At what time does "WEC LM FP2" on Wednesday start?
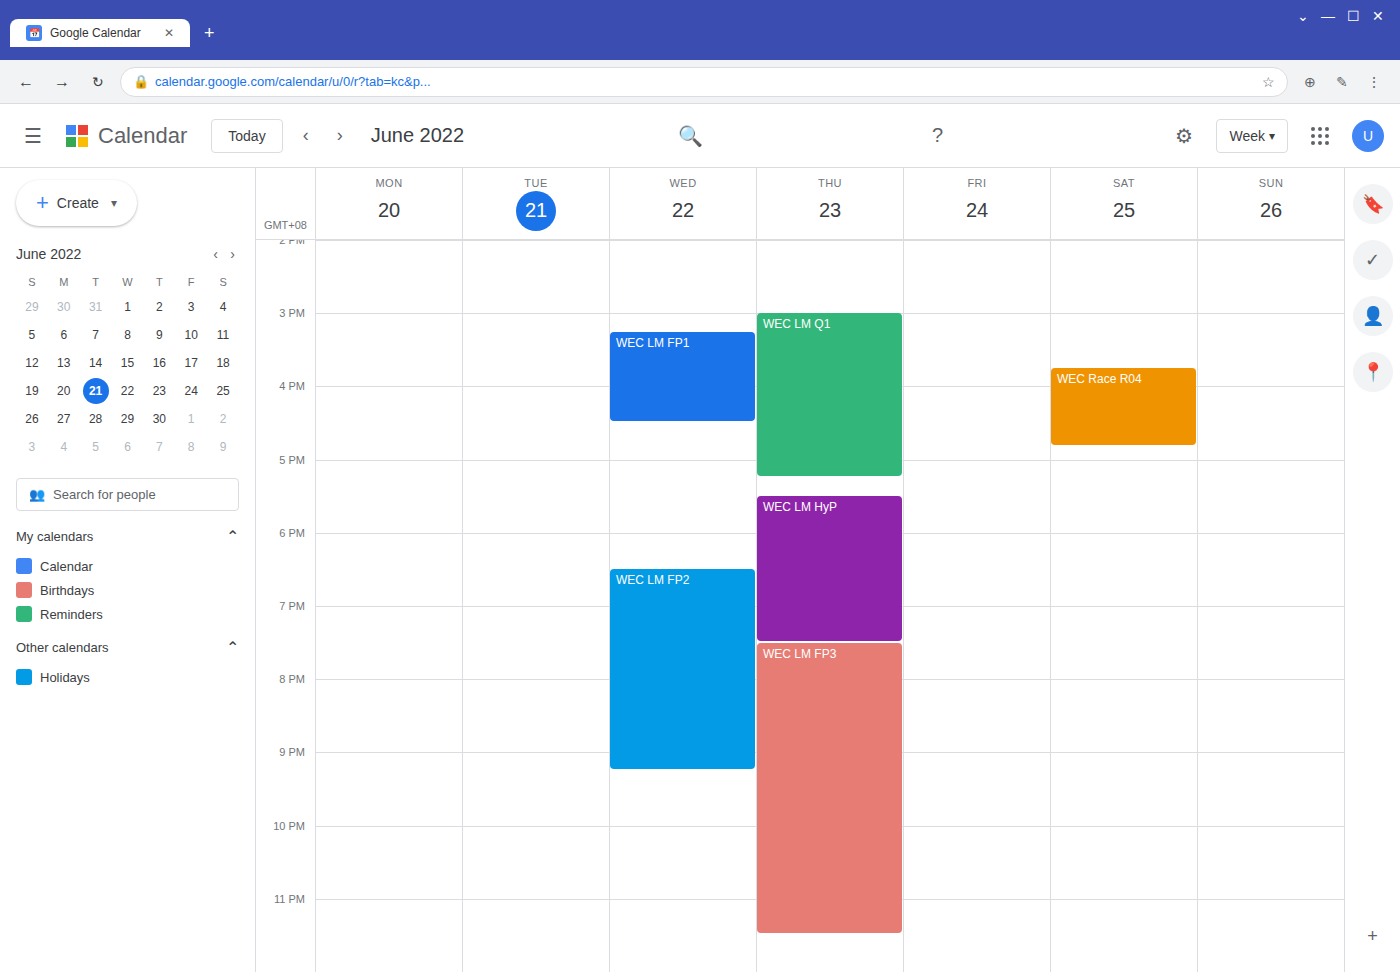
6:30 PM